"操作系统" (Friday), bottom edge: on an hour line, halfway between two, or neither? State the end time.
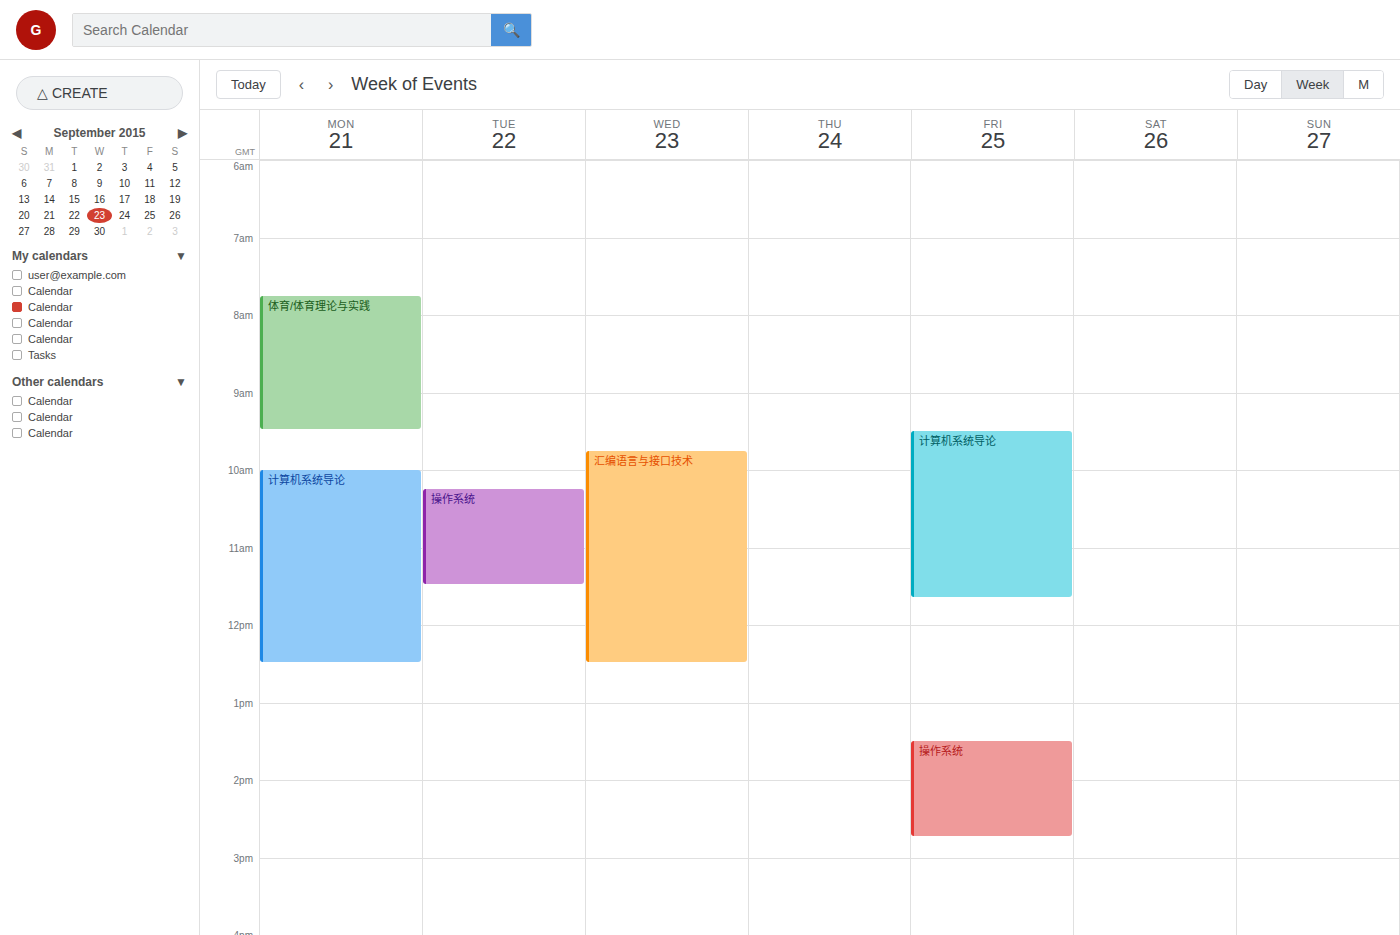
2:45 PM -- neither: three quarters of the way from the 2 PM line to the 3 PM line.